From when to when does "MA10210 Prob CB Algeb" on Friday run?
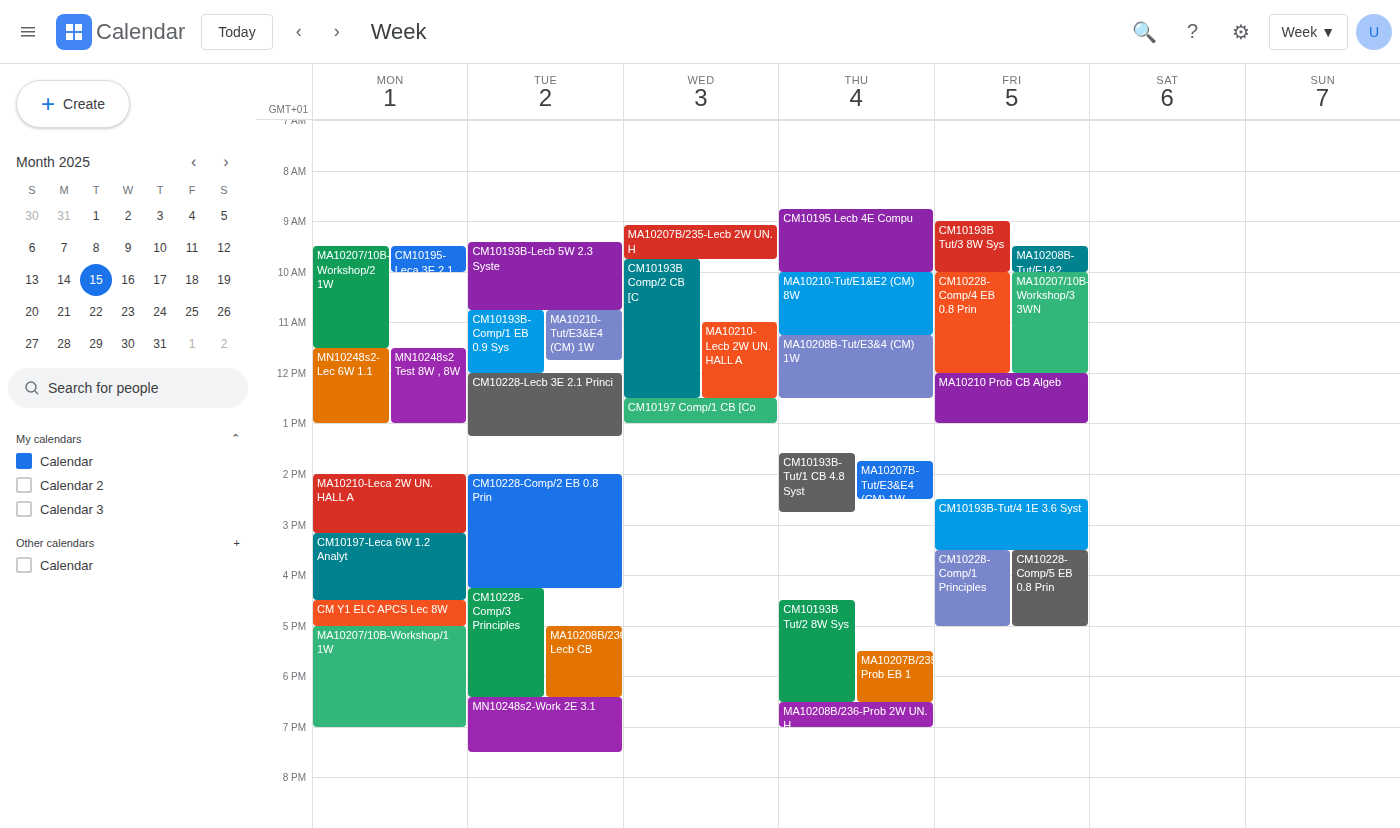
12:00 PM to 1:00 PM